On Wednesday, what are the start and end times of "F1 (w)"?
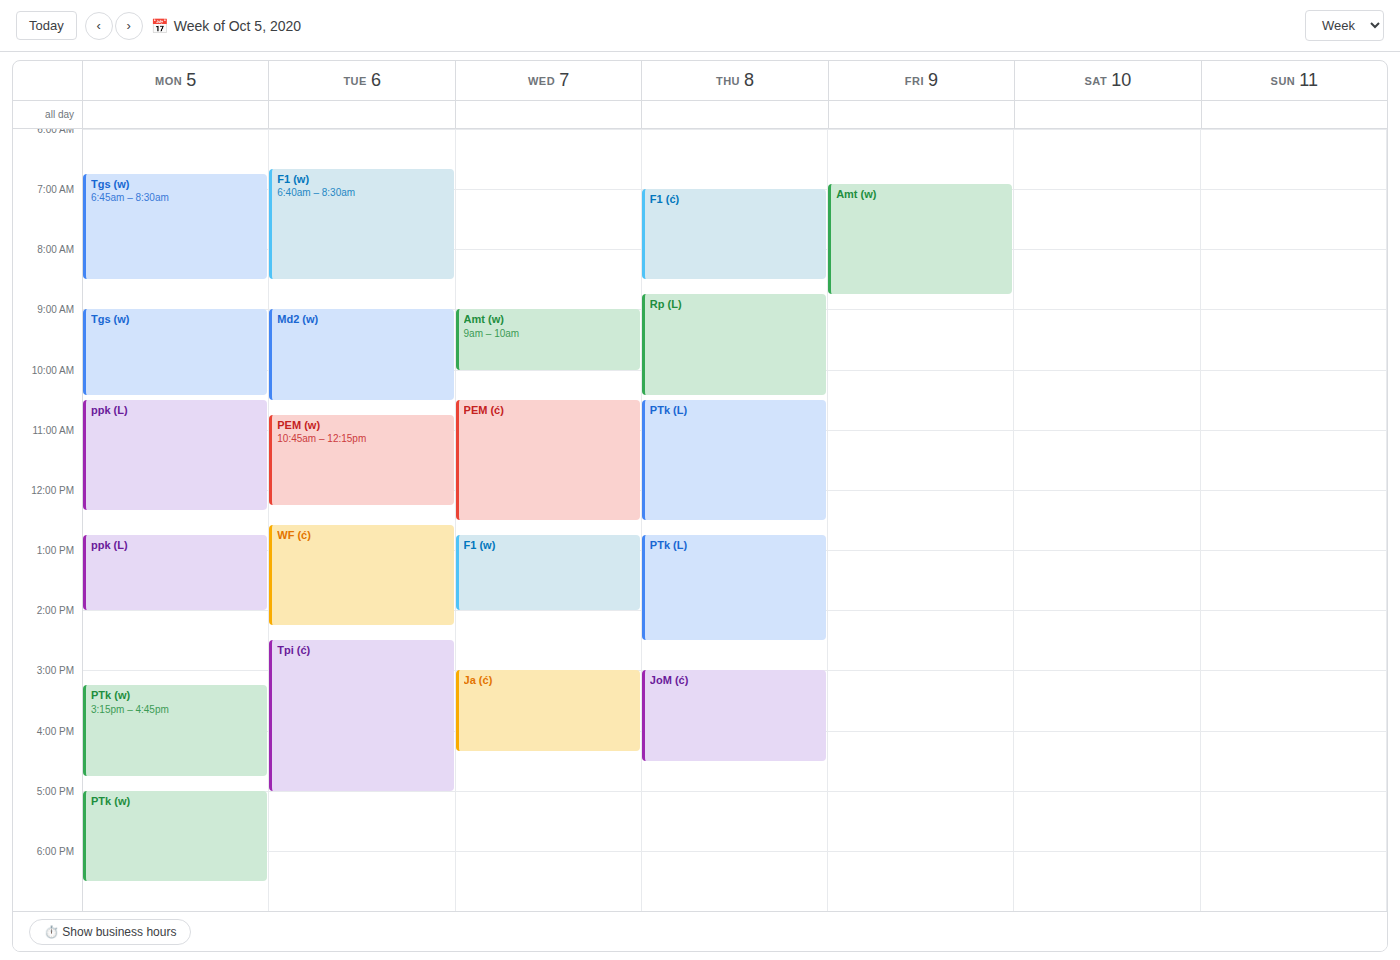
12:45 PM to 2:00 PM